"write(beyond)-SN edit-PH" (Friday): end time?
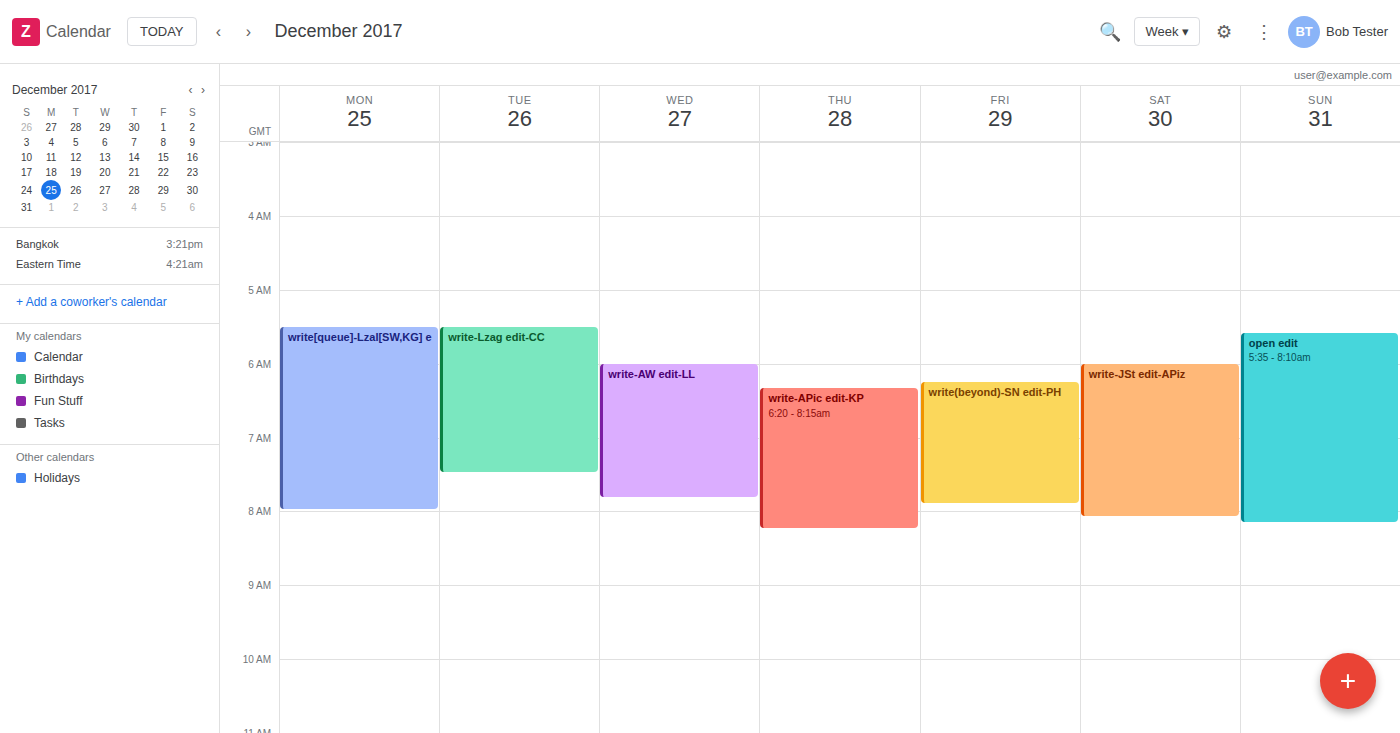
7:55 AM